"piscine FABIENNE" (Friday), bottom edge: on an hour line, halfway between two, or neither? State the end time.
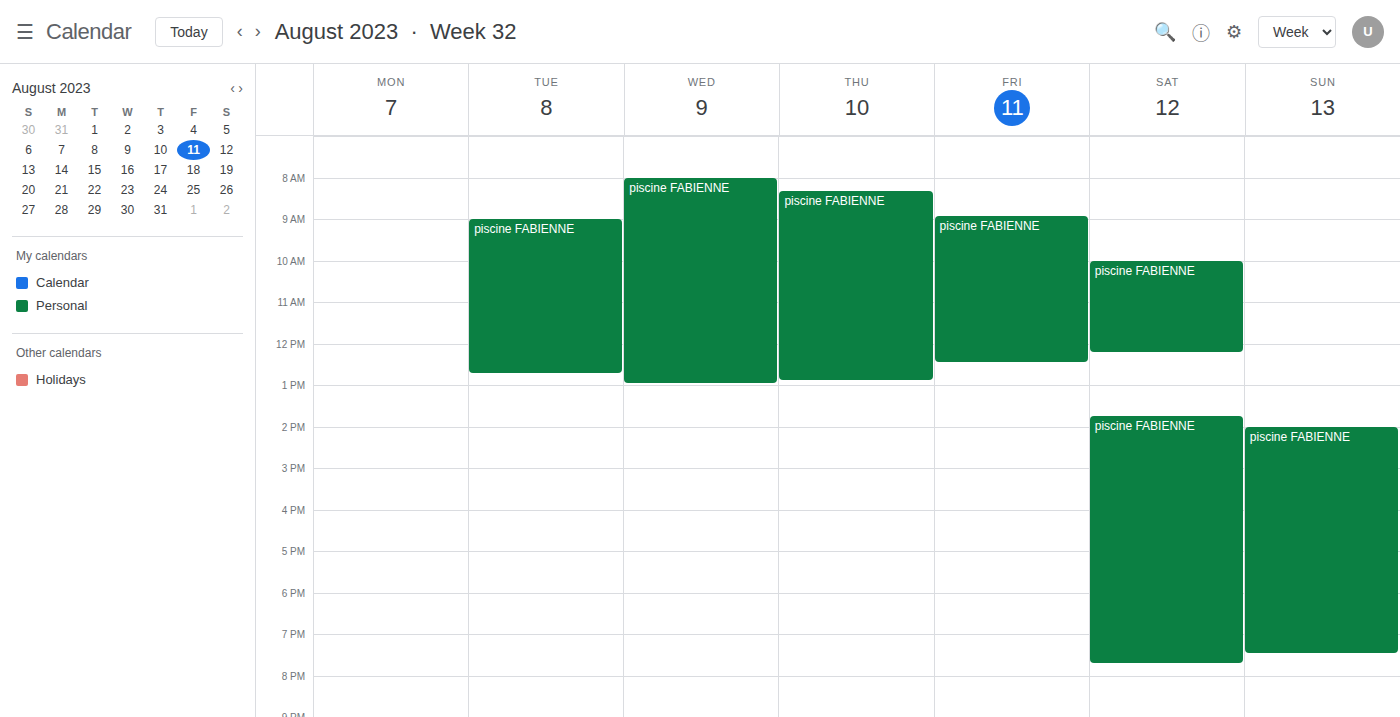
12:30 PM -- halfway between the 12 PM and 1 PM lines.